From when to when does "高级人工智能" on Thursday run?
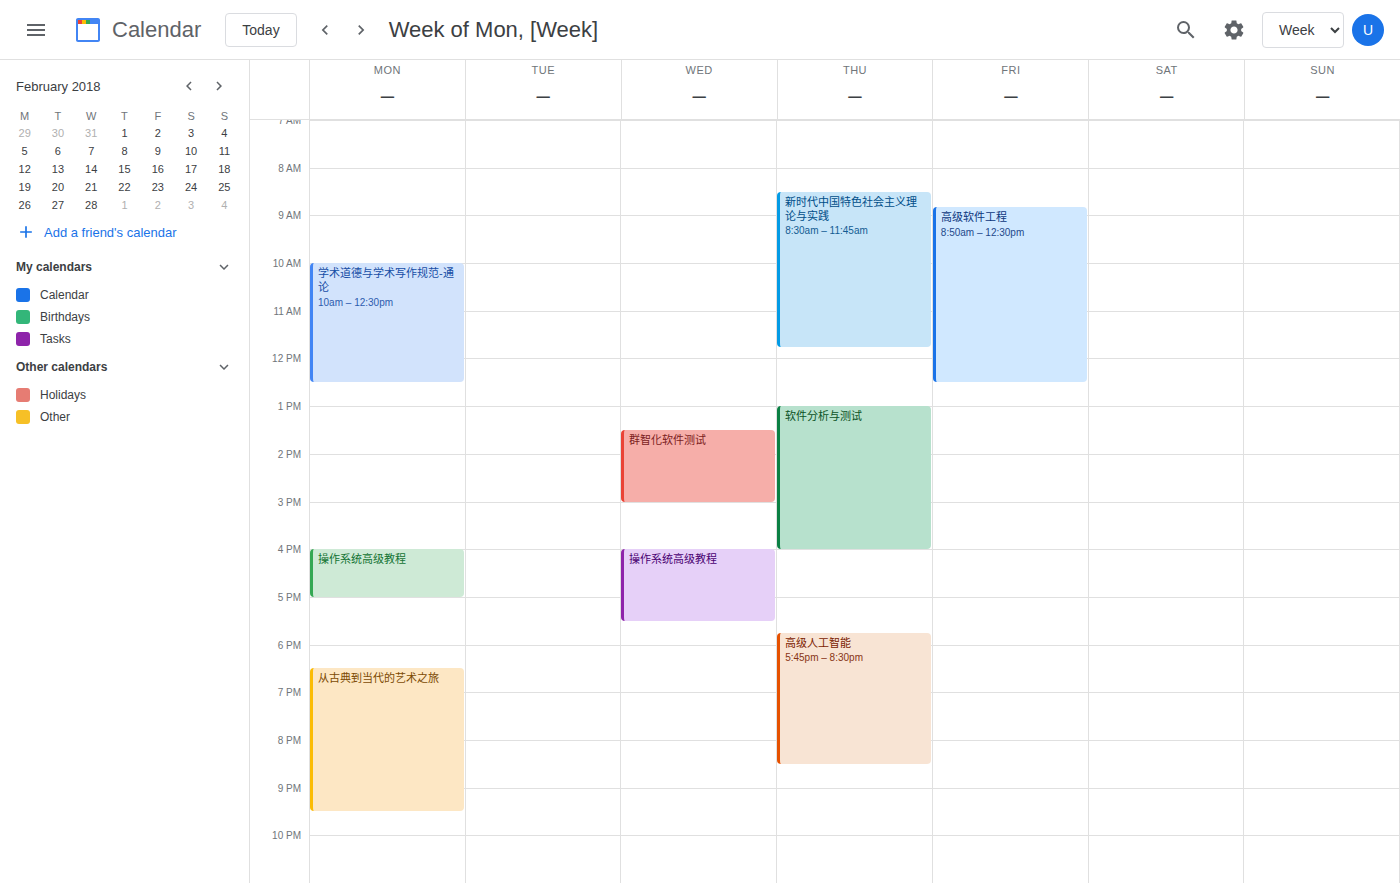
5:45 PM to 8:30 PM